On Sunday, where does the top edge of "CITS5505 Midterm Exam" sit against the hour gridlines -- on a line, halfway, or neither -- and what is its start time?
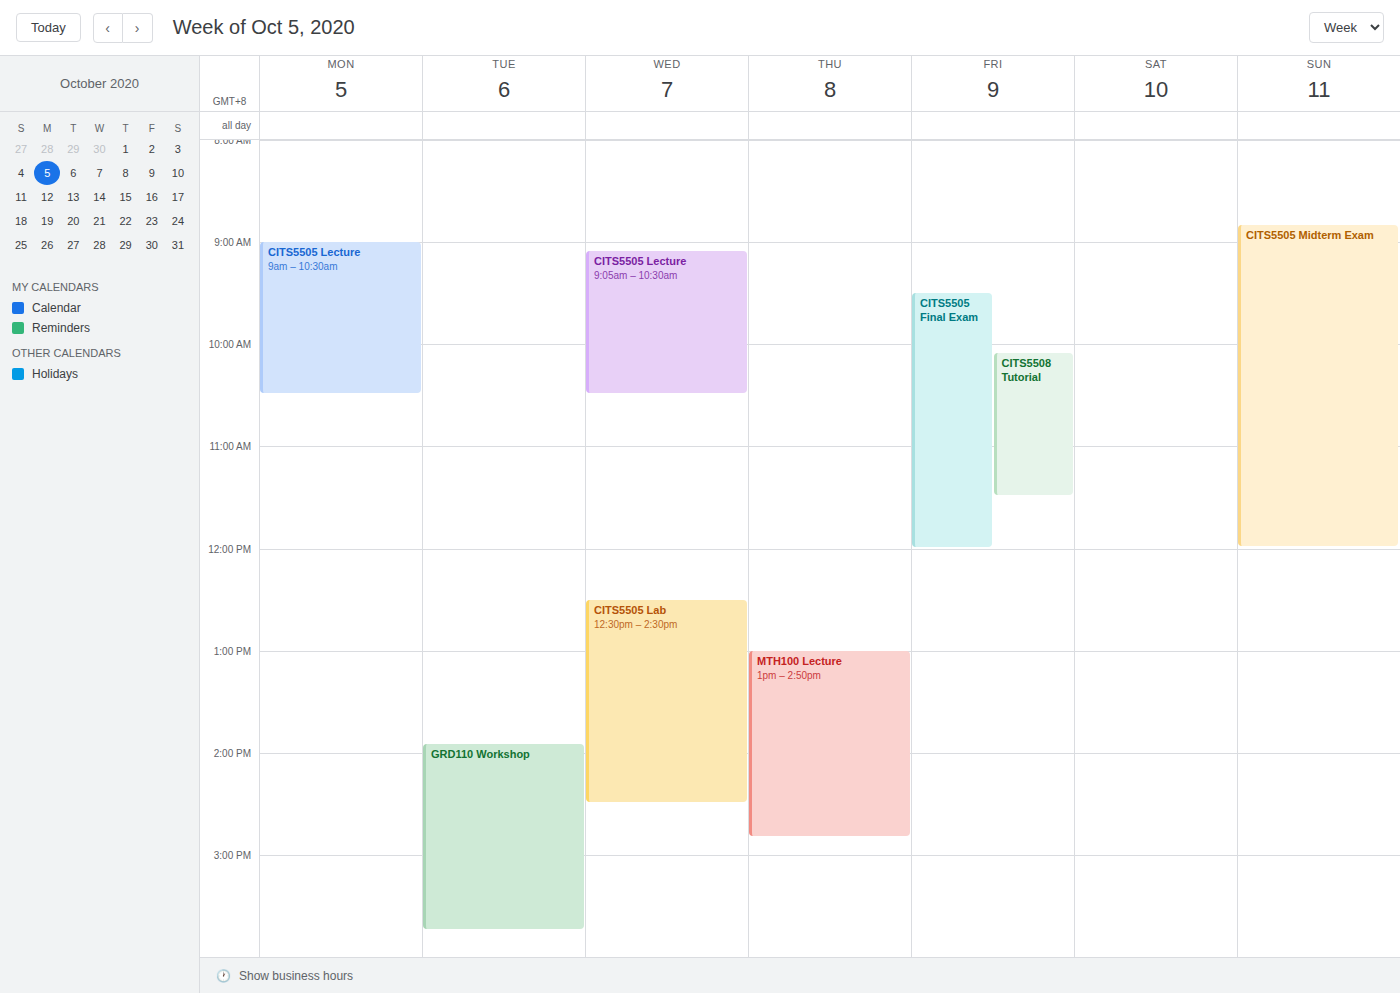
08:50 -- neither: 50 minutes below the 08:00 line and 10 minutes above the 09:00 line.